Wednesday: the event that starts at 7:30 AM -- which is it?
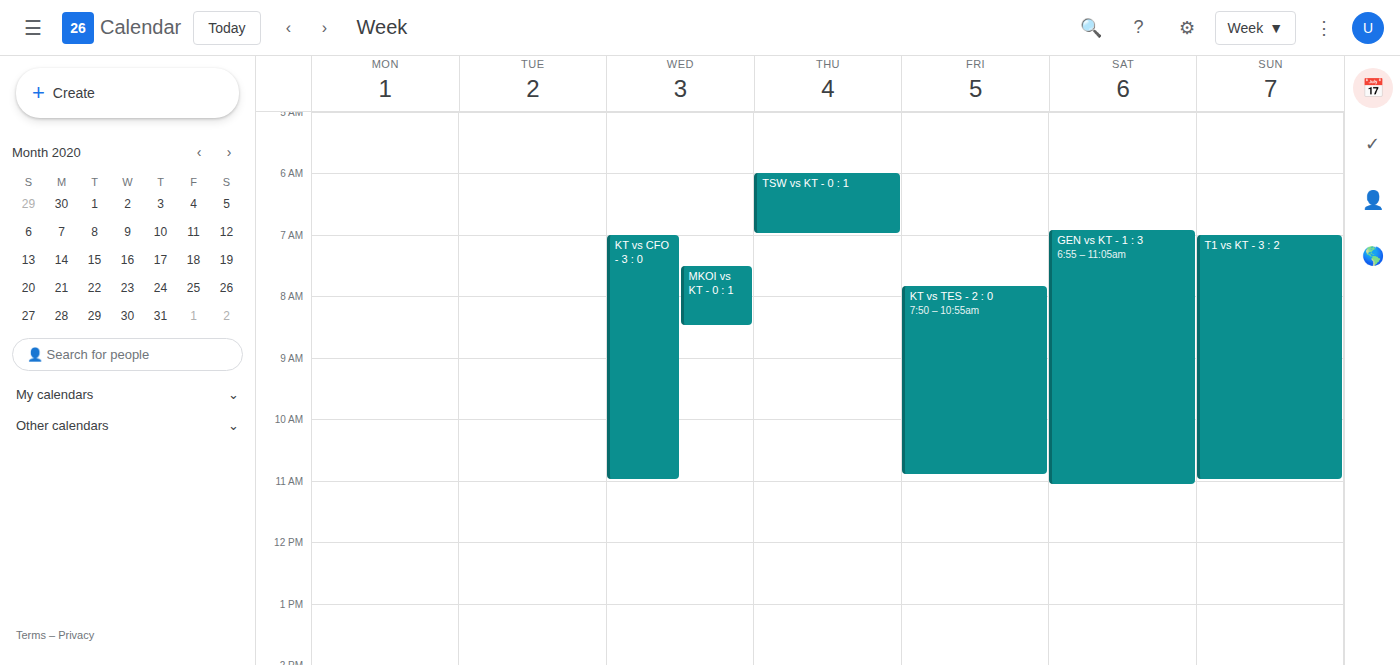
"MKOI vs KT - 0 : 1"